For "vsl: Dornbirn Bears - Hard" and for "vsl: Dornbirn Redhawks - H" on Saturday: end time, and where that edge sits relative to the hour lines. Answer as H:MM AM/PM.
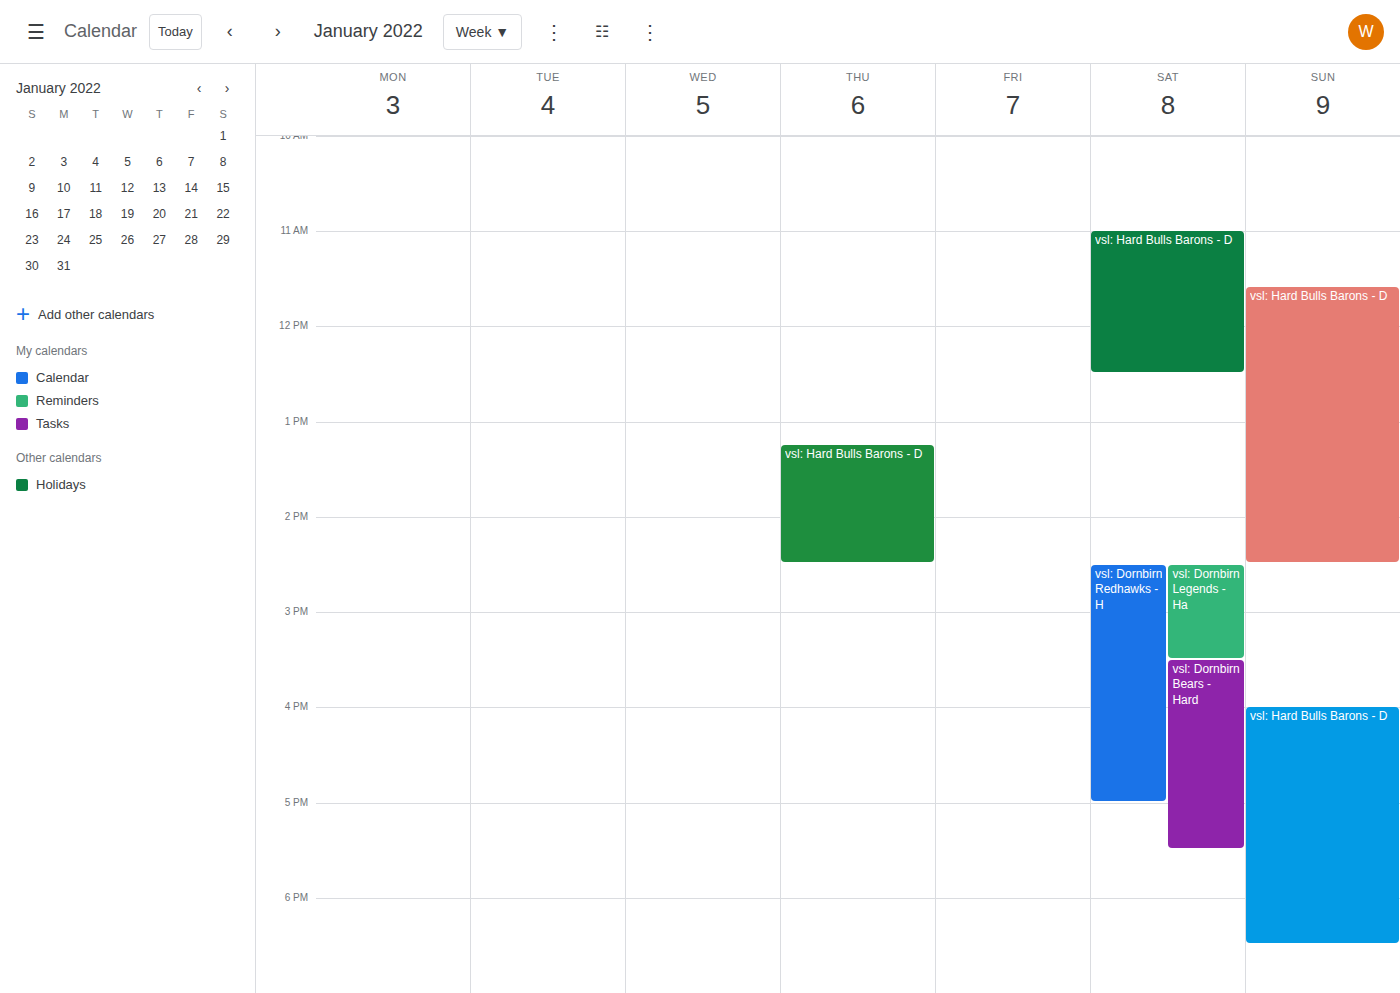
"vsl: Dornbirn Bears - Hard": 5:30 PM, halfway between the 5 PM and 6 PM lines. "vsl: Dornbirn Redhawks - H": 5:00 PM, exactly on the 5 PM line.